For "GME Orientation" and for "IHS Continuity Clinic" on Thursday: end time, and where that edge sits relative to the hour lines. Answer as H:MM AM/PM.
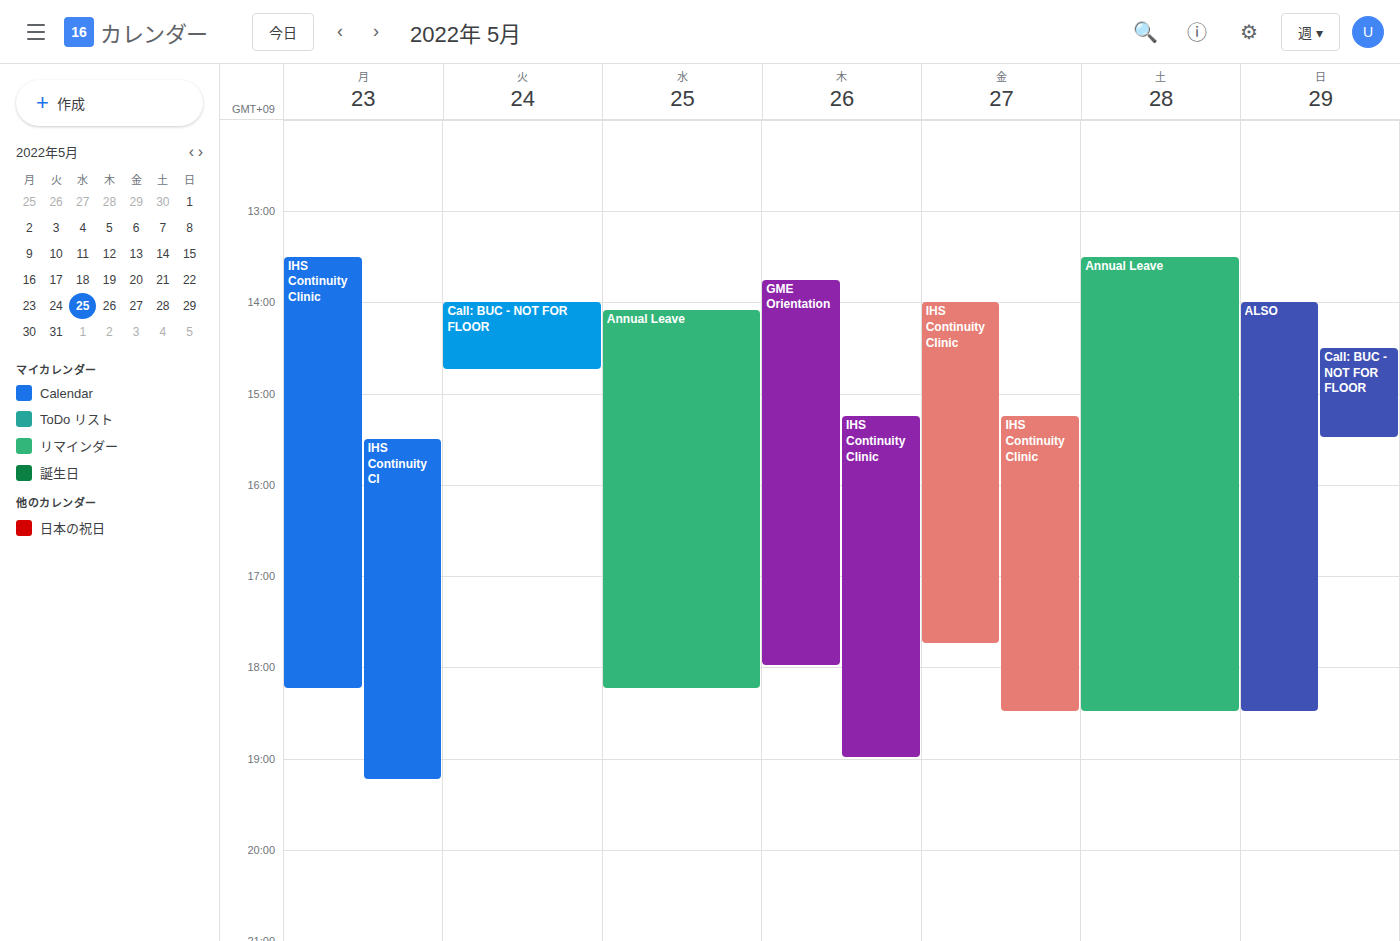
"GME Orientation": 6:00 PM, exactly on the 6 PM line. "IHS Continuity Clinic": 7:00 PM, exactly on the 7 PM line.